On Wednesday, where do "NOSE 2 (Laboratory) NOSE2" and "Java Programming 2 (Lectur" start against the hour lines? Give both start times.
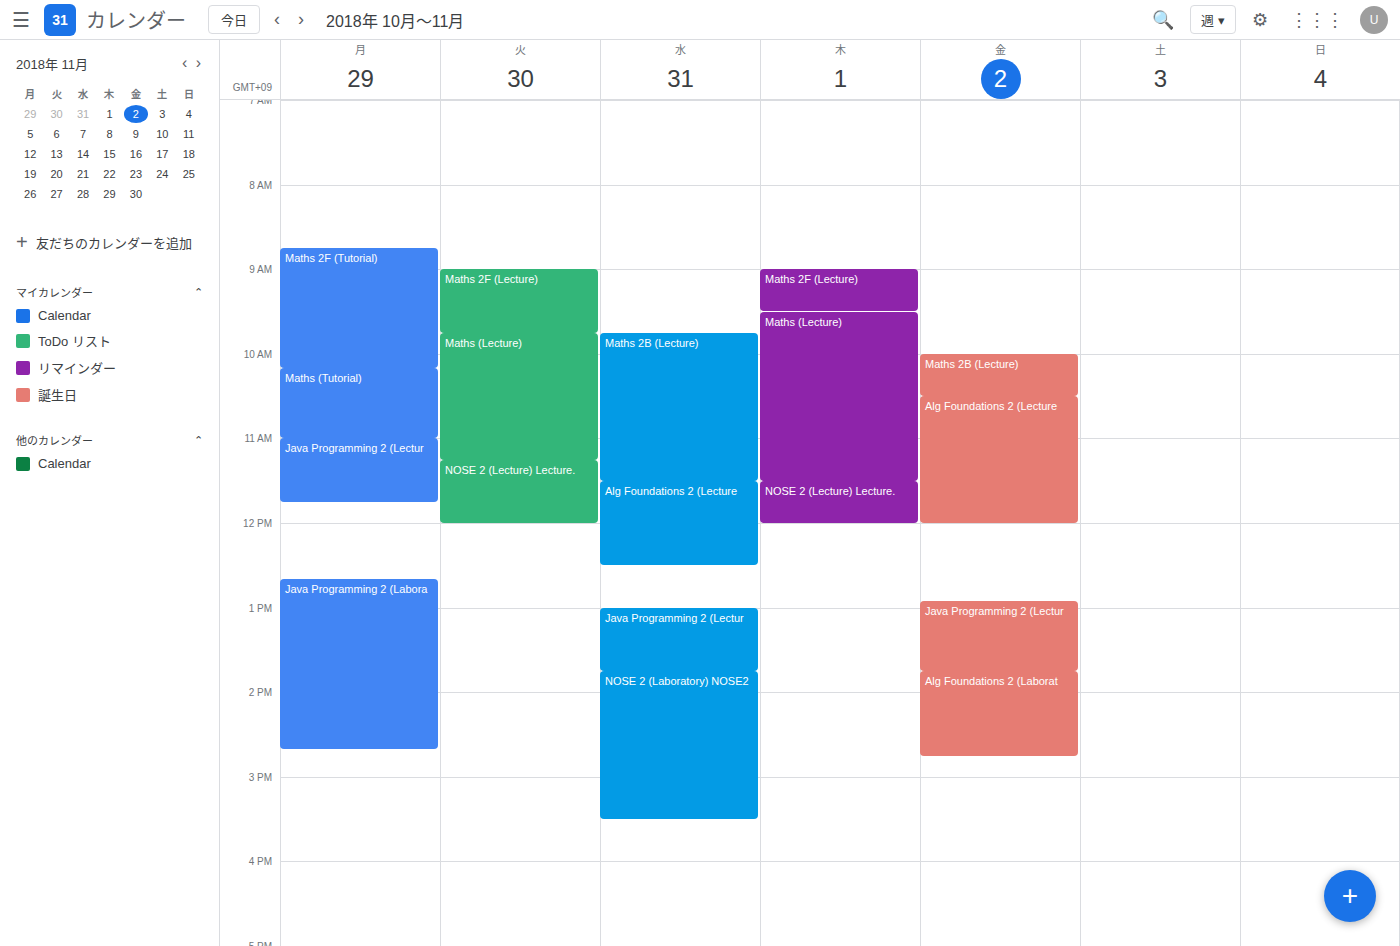
"NOSE 2 (Laboratory) NOSE2": 1:45 PM, neither: three quarters of the way from the 1 PM line to the 2 PM line. "Java Programming 2 (Lectur": 1:00 PM, exactly on the 1 PM line.